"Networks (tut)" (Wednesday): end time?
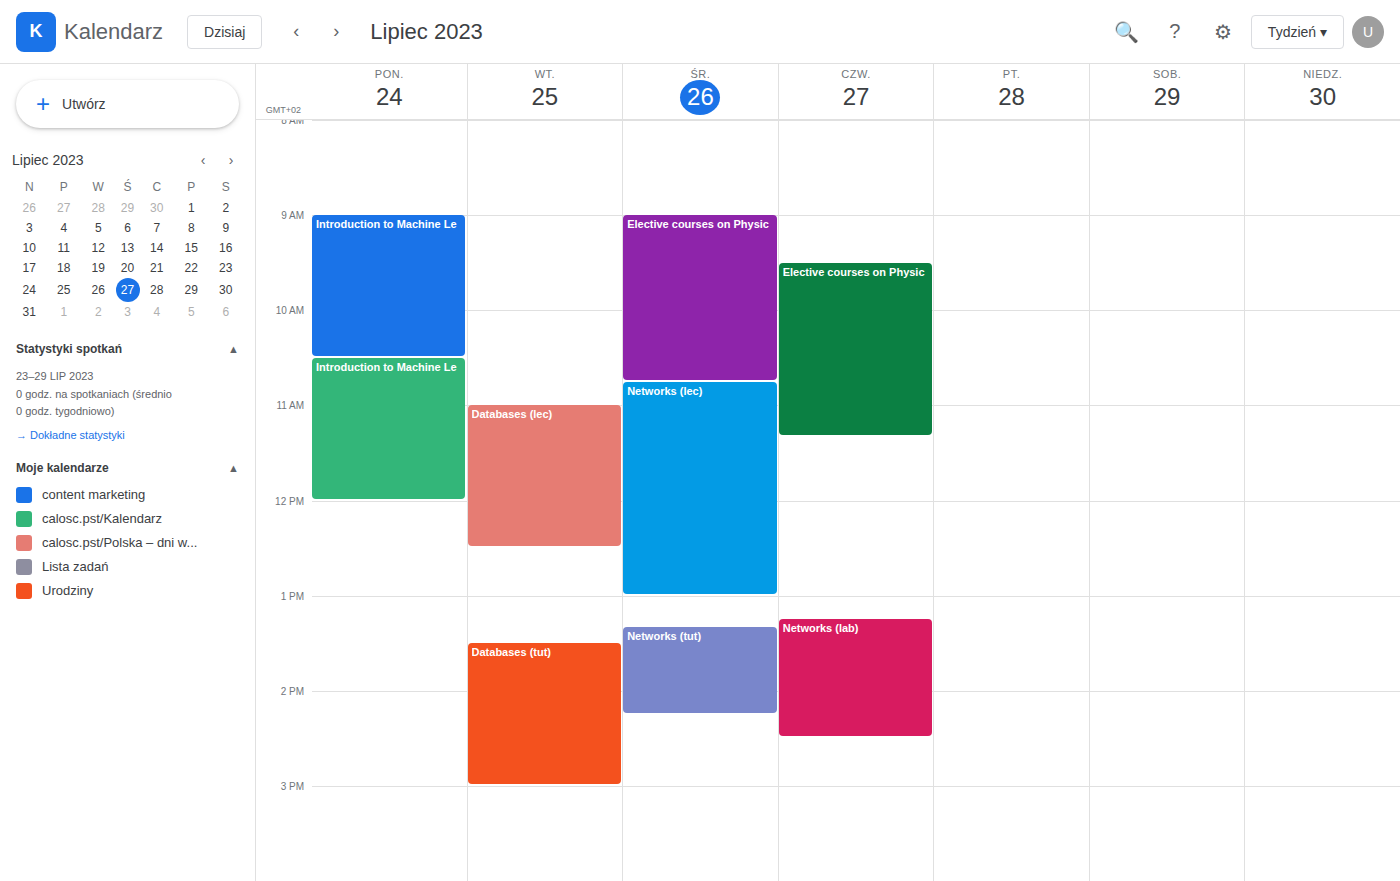
2:15 PM